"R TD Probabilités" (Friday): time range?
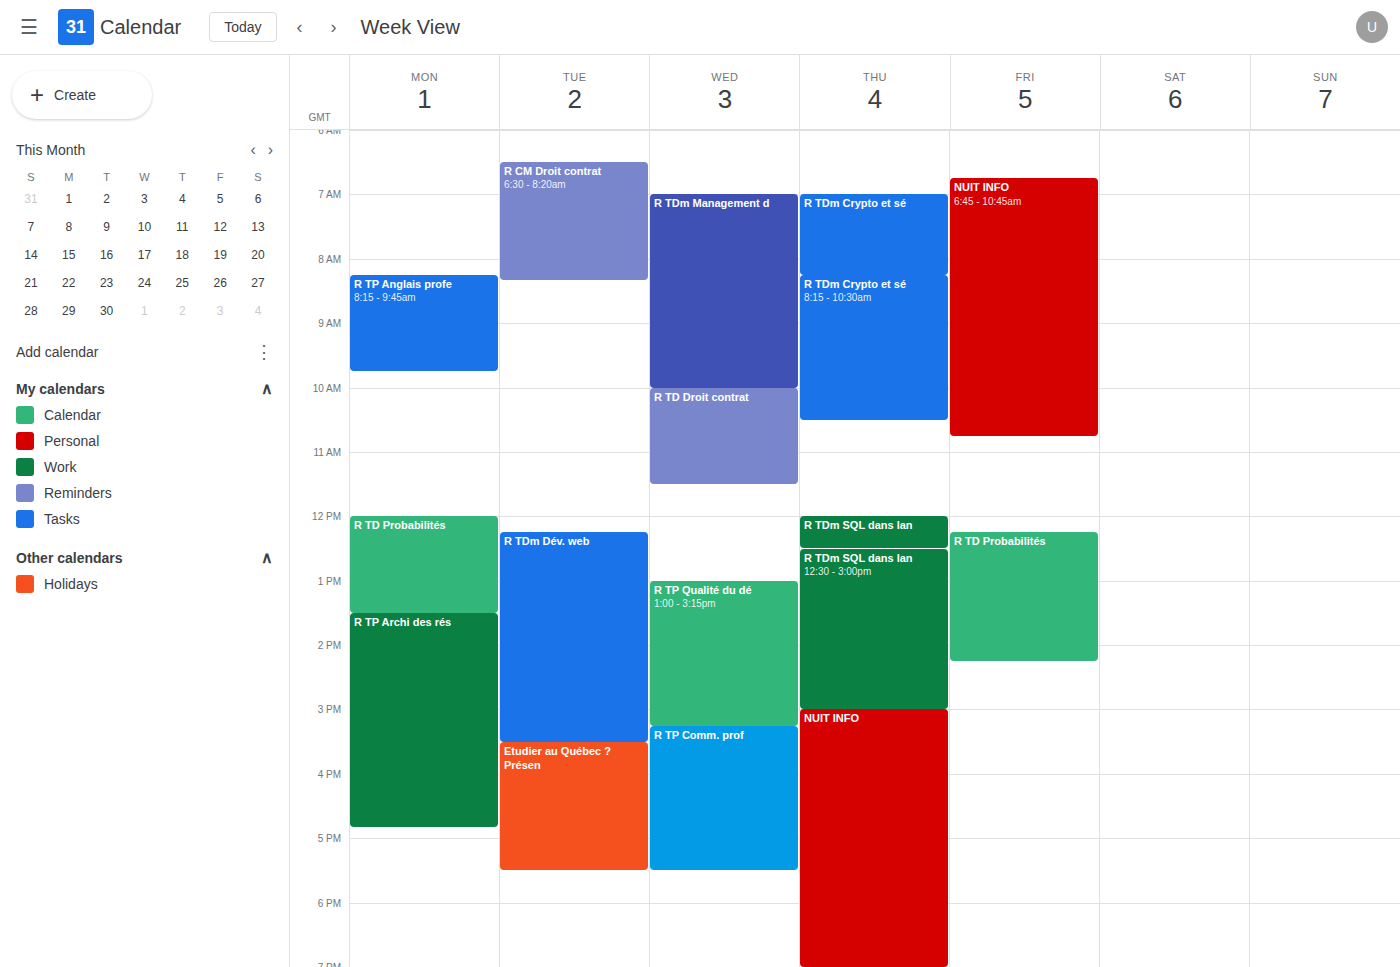
12:15 PM to 2:15 PM